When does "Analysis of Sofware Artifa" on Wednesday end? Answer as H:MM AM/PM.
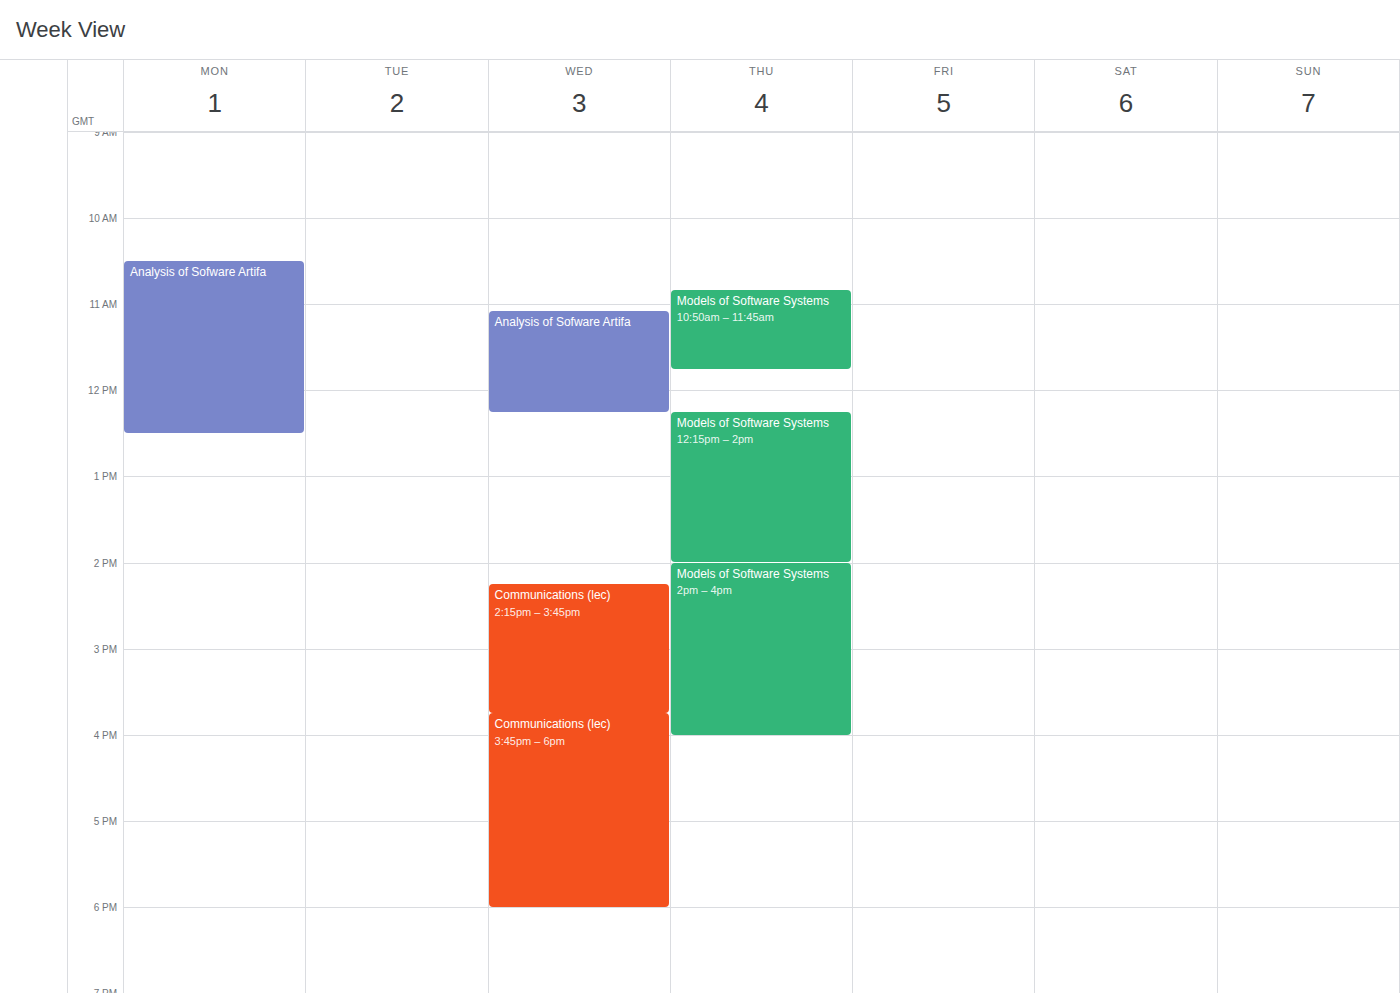
12:15 PM